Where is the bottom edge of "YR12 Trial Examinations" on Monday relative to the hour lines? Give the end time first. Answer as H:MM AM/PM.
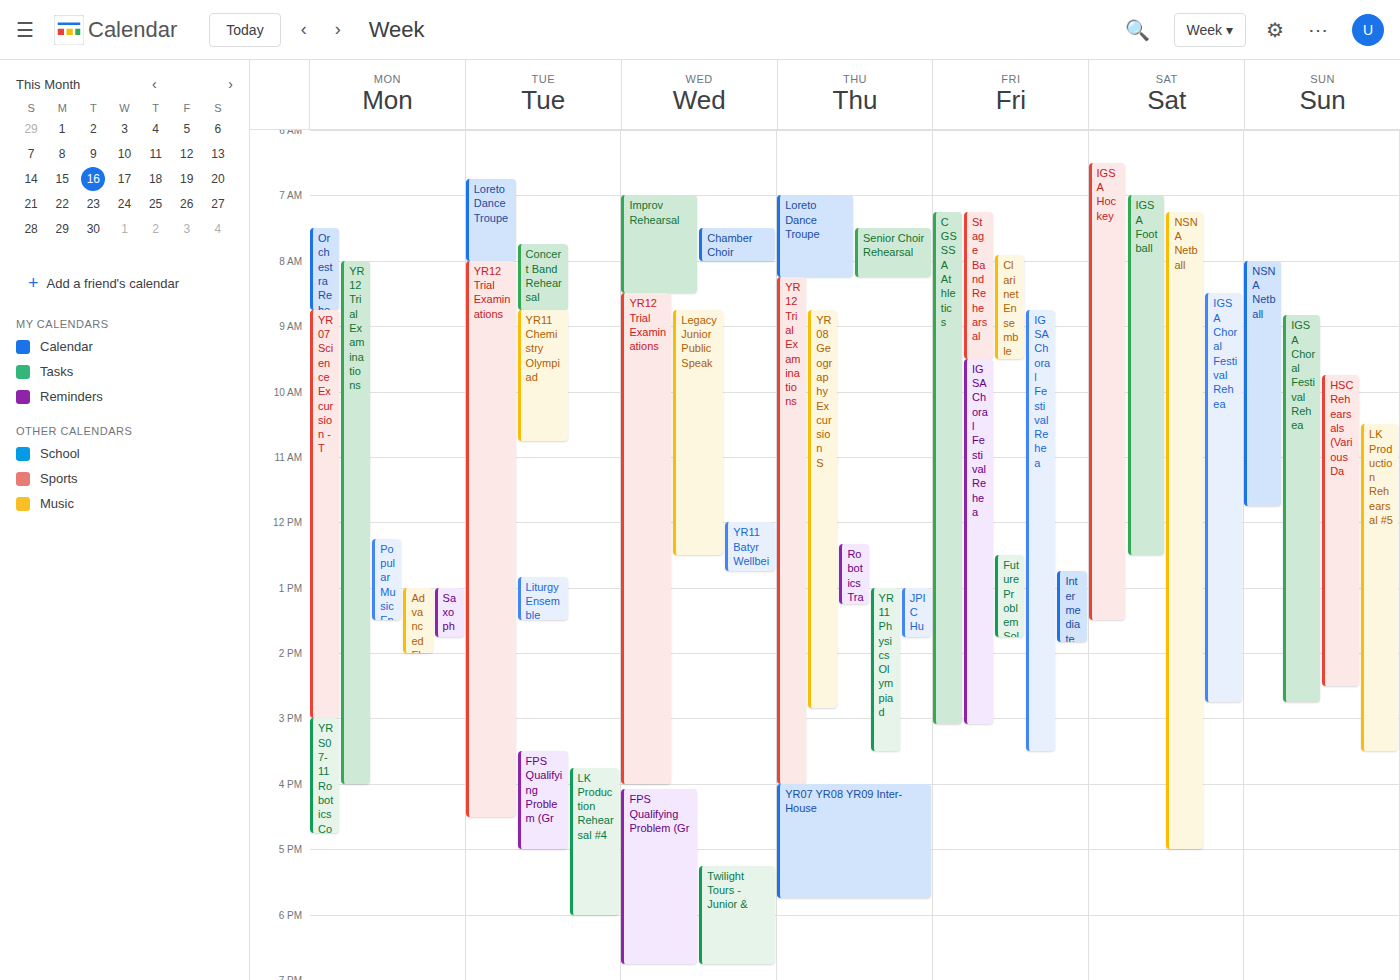
4:00 PM -- exactly on the 4 PM line.